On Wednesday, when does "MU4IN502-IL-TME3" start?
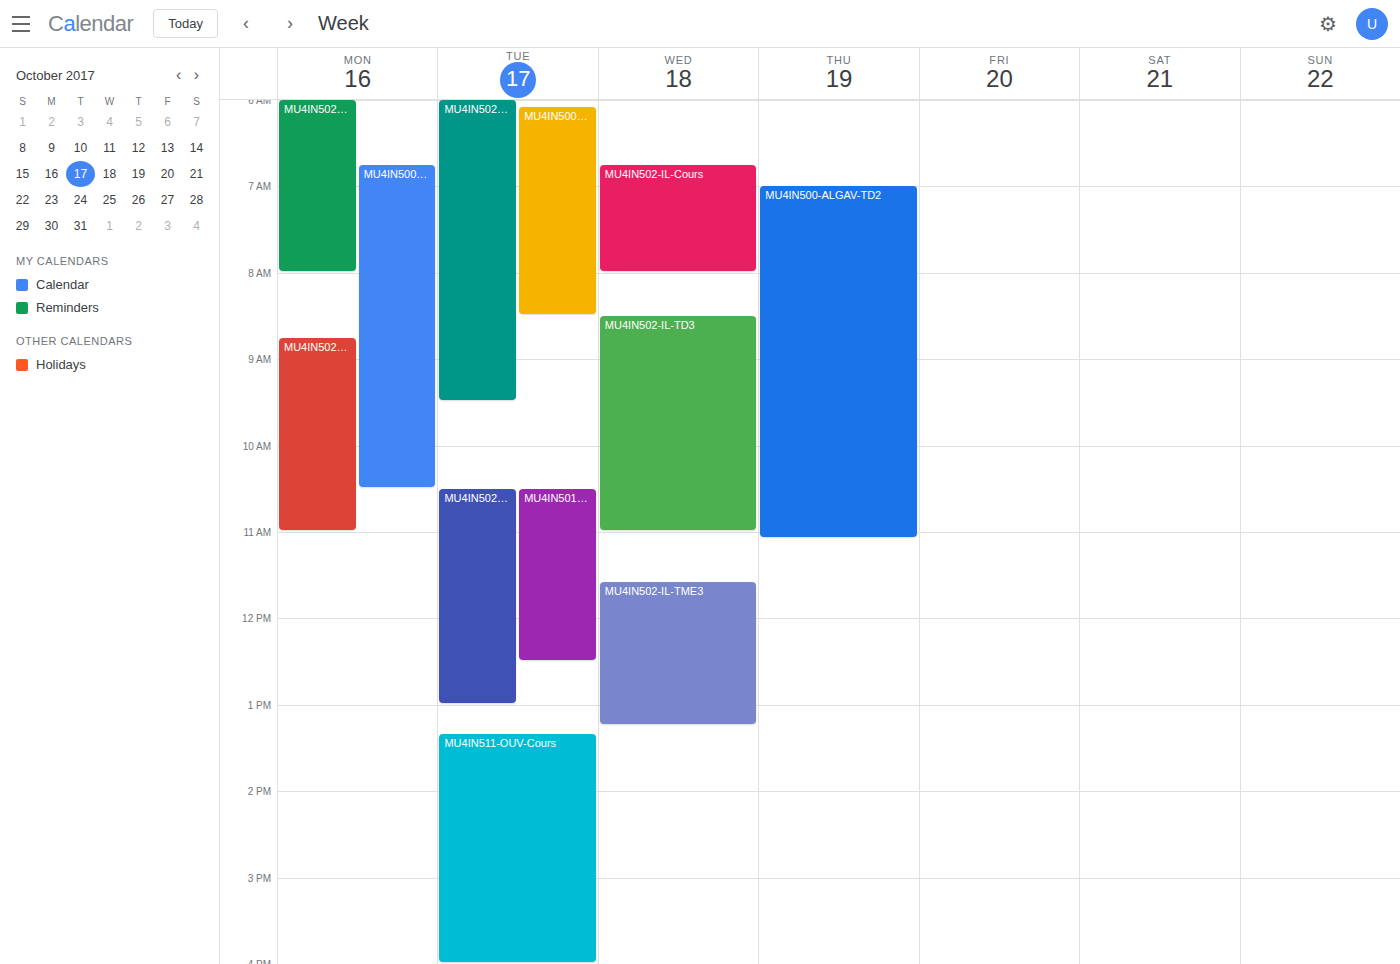
11:35